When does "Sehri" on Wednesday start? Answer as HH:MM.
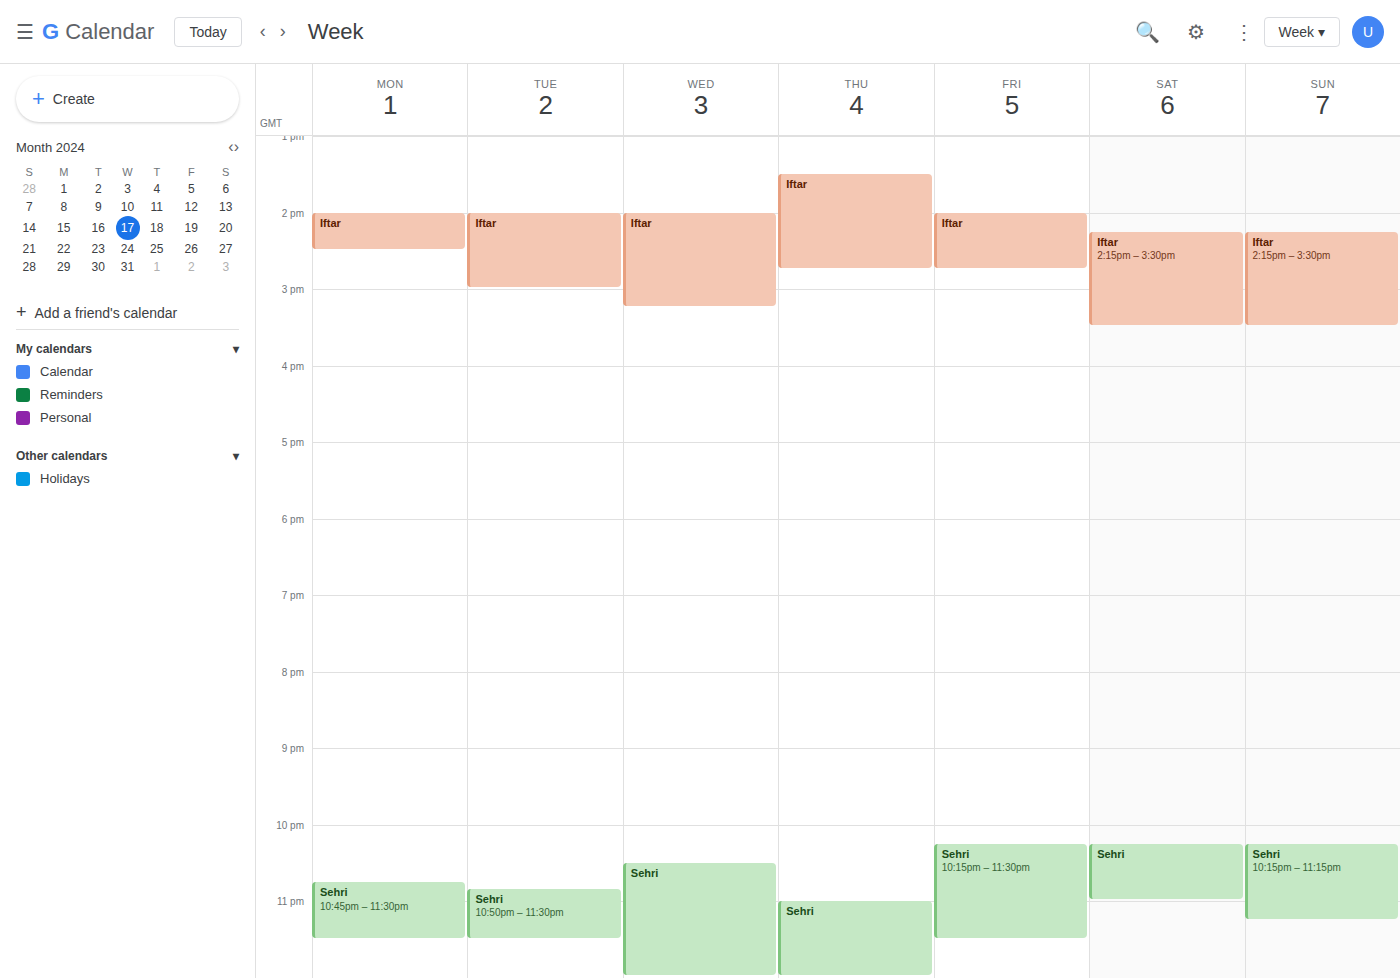
22:30